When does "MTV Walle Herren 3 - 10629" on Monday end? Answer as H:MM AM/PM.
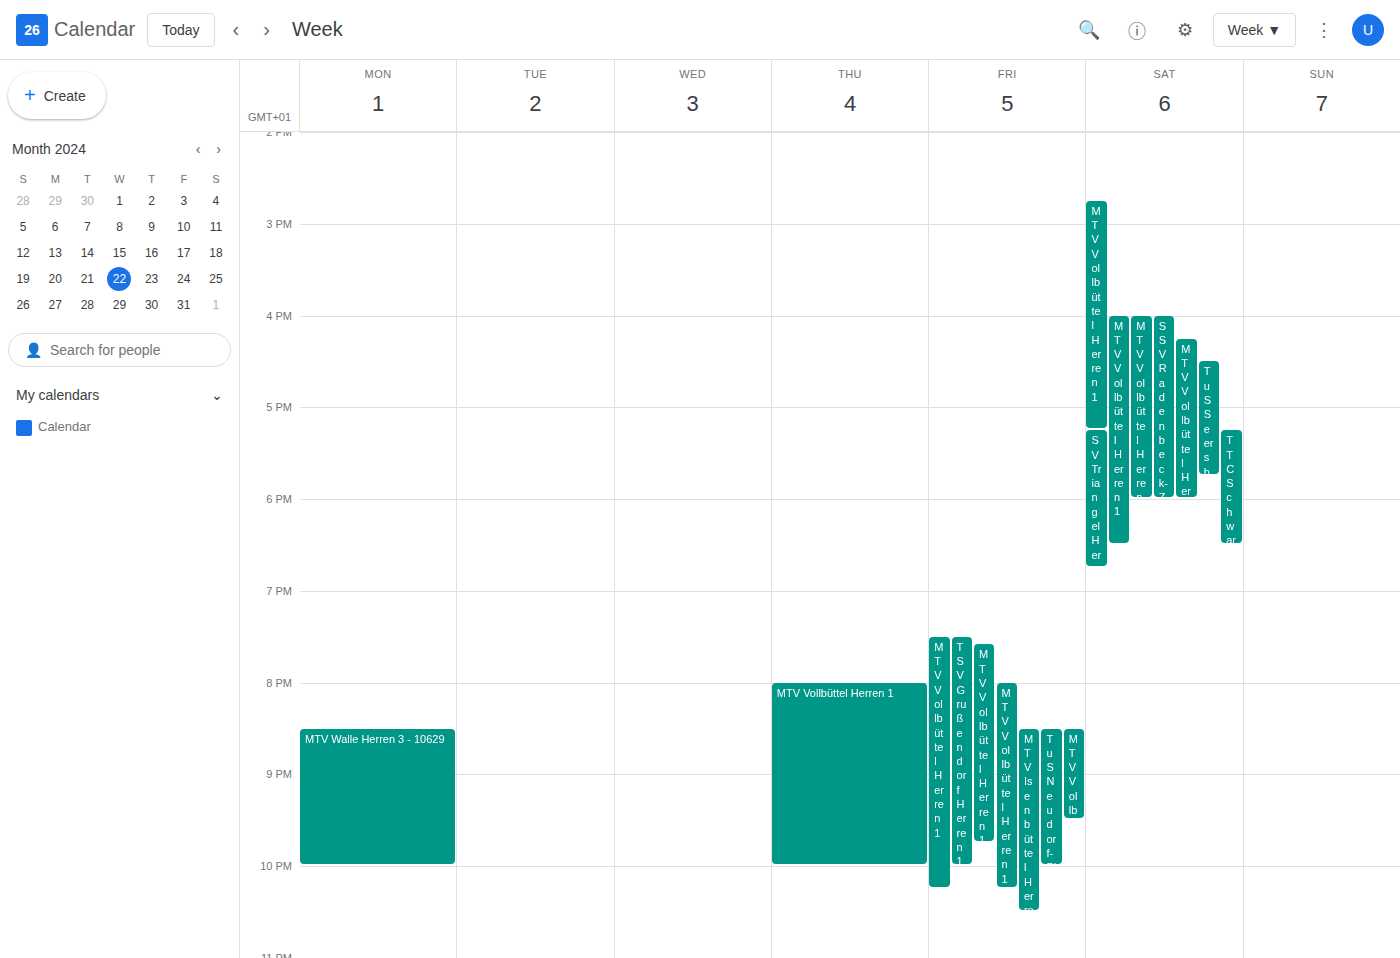
10:00 PM